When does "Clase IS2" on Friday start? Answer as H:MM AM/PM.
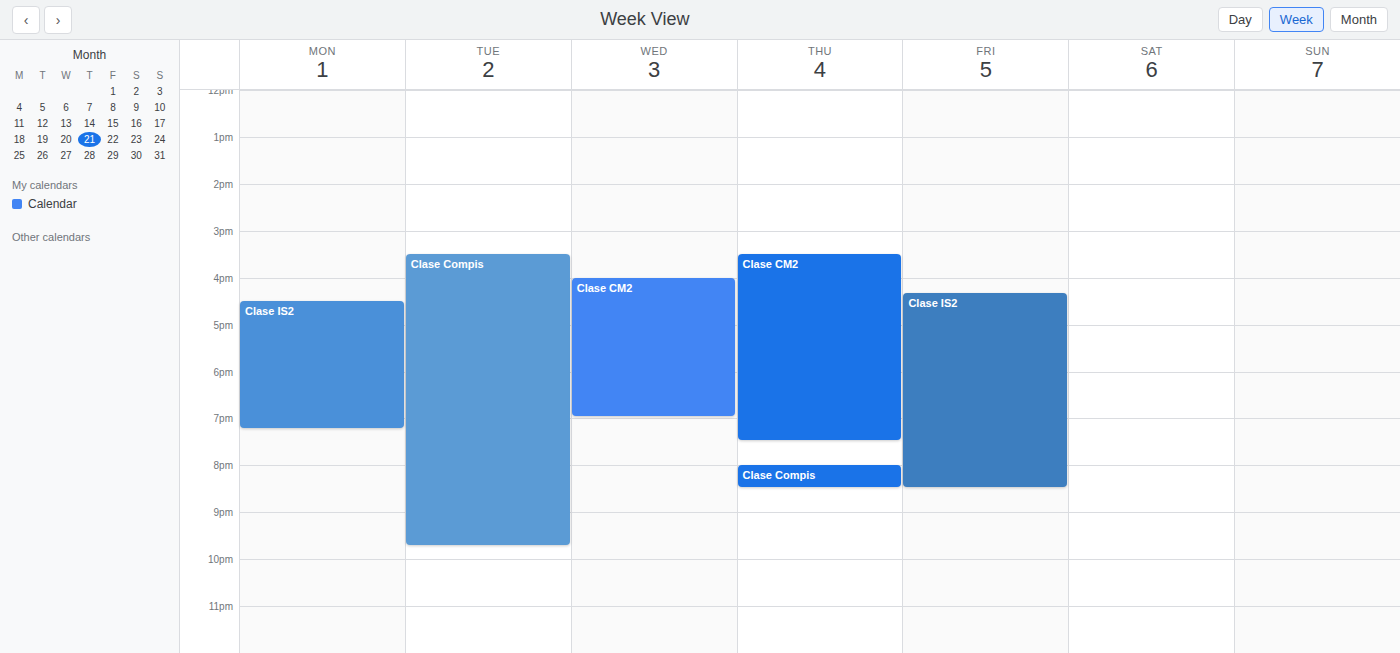
4:20 PM